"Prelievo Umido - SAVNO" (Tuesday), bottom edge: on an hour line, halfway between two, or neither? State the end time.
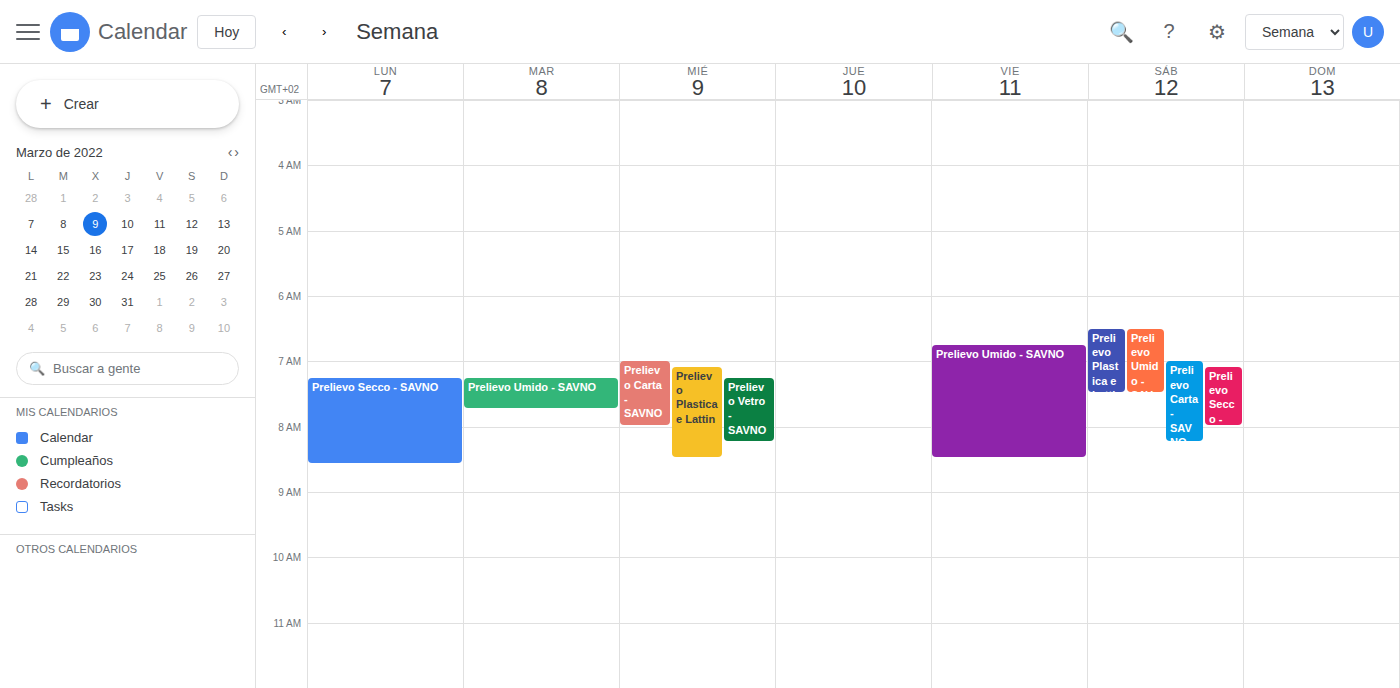
7:45 AM -- neither: three quarters of the way from the 7 AM line to the 8 AM line.